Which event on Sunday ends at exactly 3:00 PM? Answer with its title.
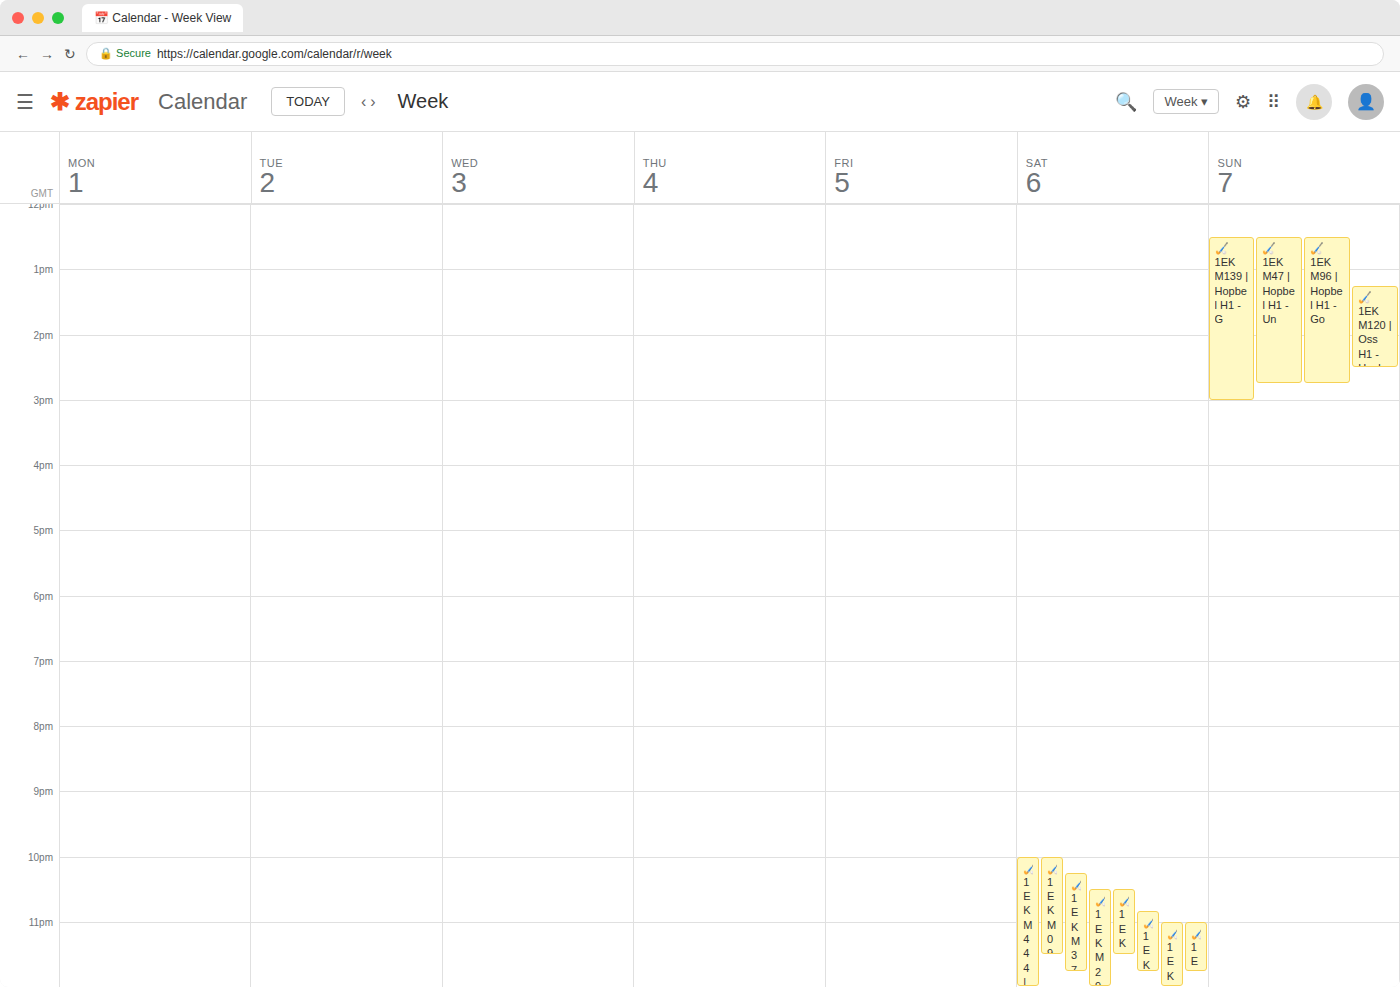
"🏑 1EK M139 | Hopbel H1 - G"